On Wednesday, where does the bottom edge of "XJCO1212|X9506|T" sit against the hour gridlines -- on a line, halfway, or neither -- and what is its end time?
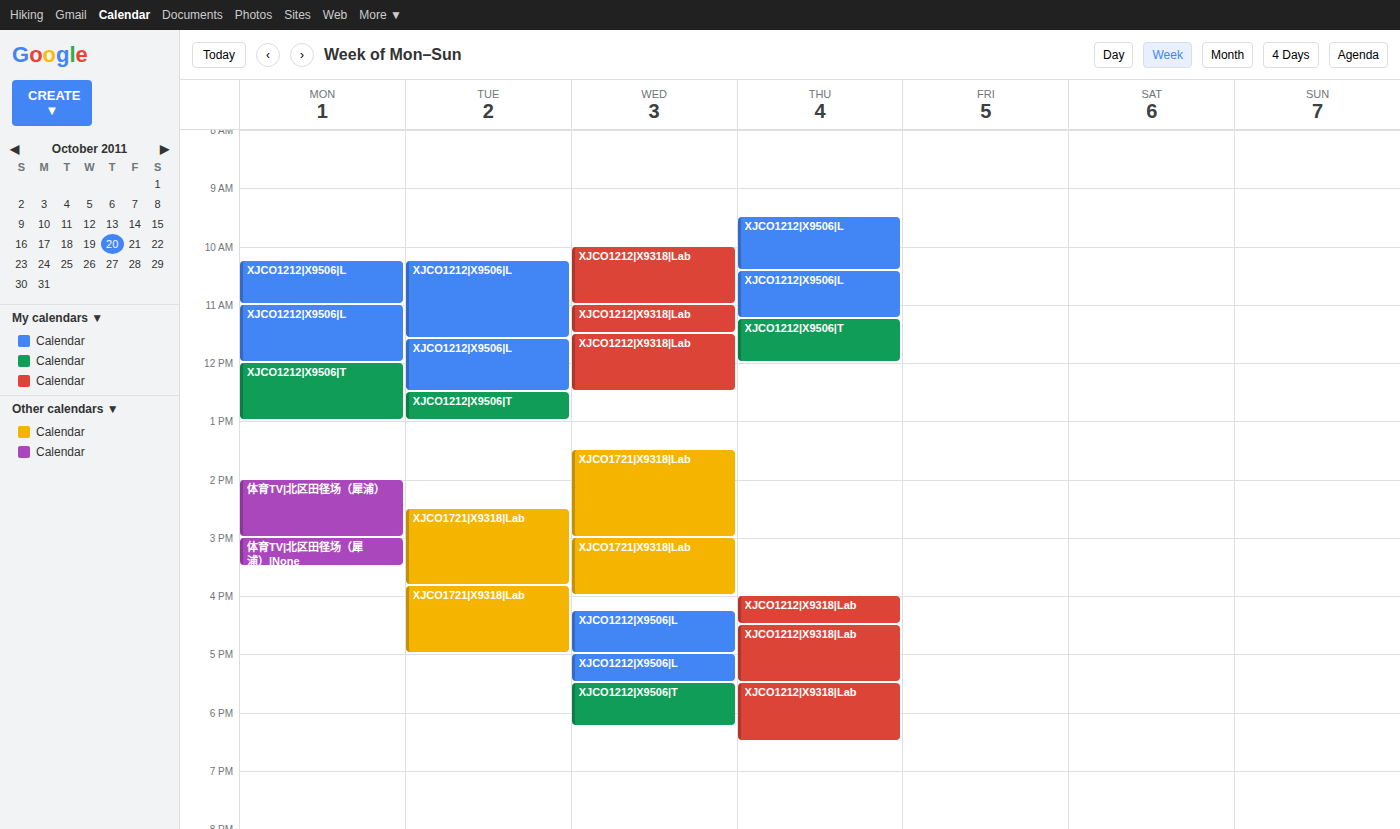
6:15 PM -- neither: a quarter of the way from the 6 PM line to the 7 PM line.